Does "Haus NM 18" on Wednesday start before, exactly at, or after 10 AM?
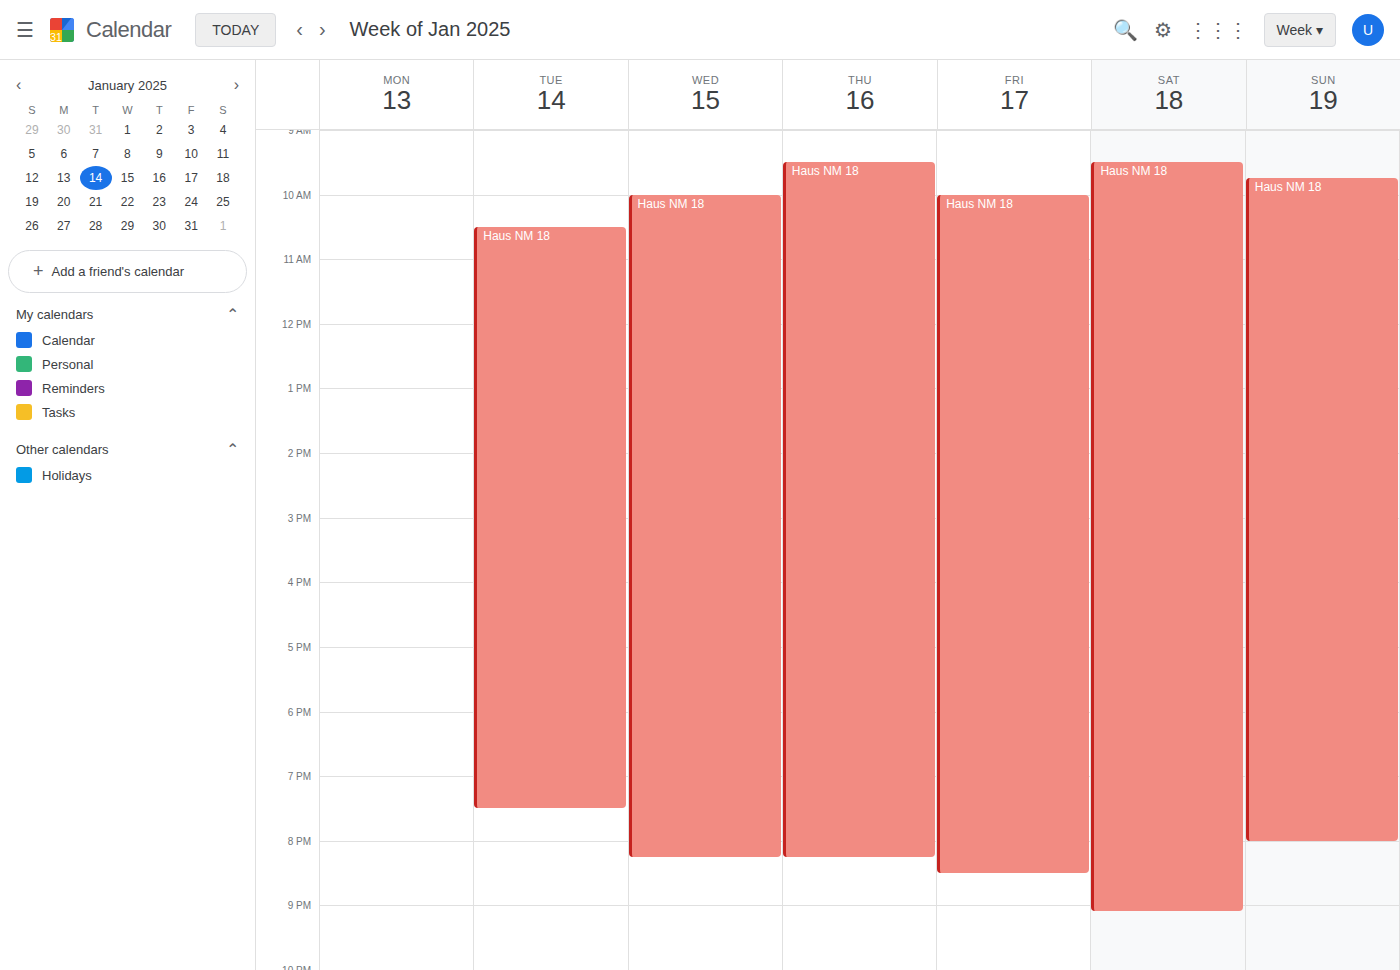
10:00 AM -- exactly at 10 AM, on the 10 AM line.